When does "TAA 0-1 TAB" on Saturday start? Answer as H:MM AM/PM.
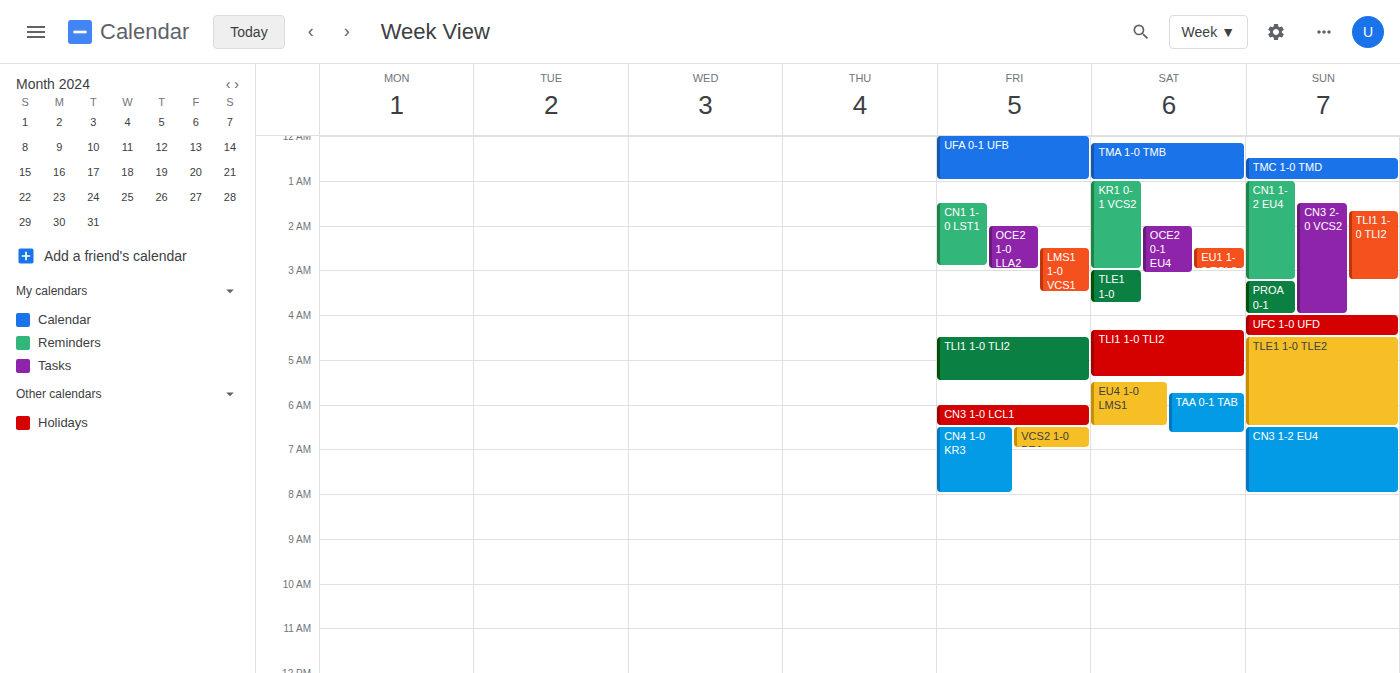
5:45 AM